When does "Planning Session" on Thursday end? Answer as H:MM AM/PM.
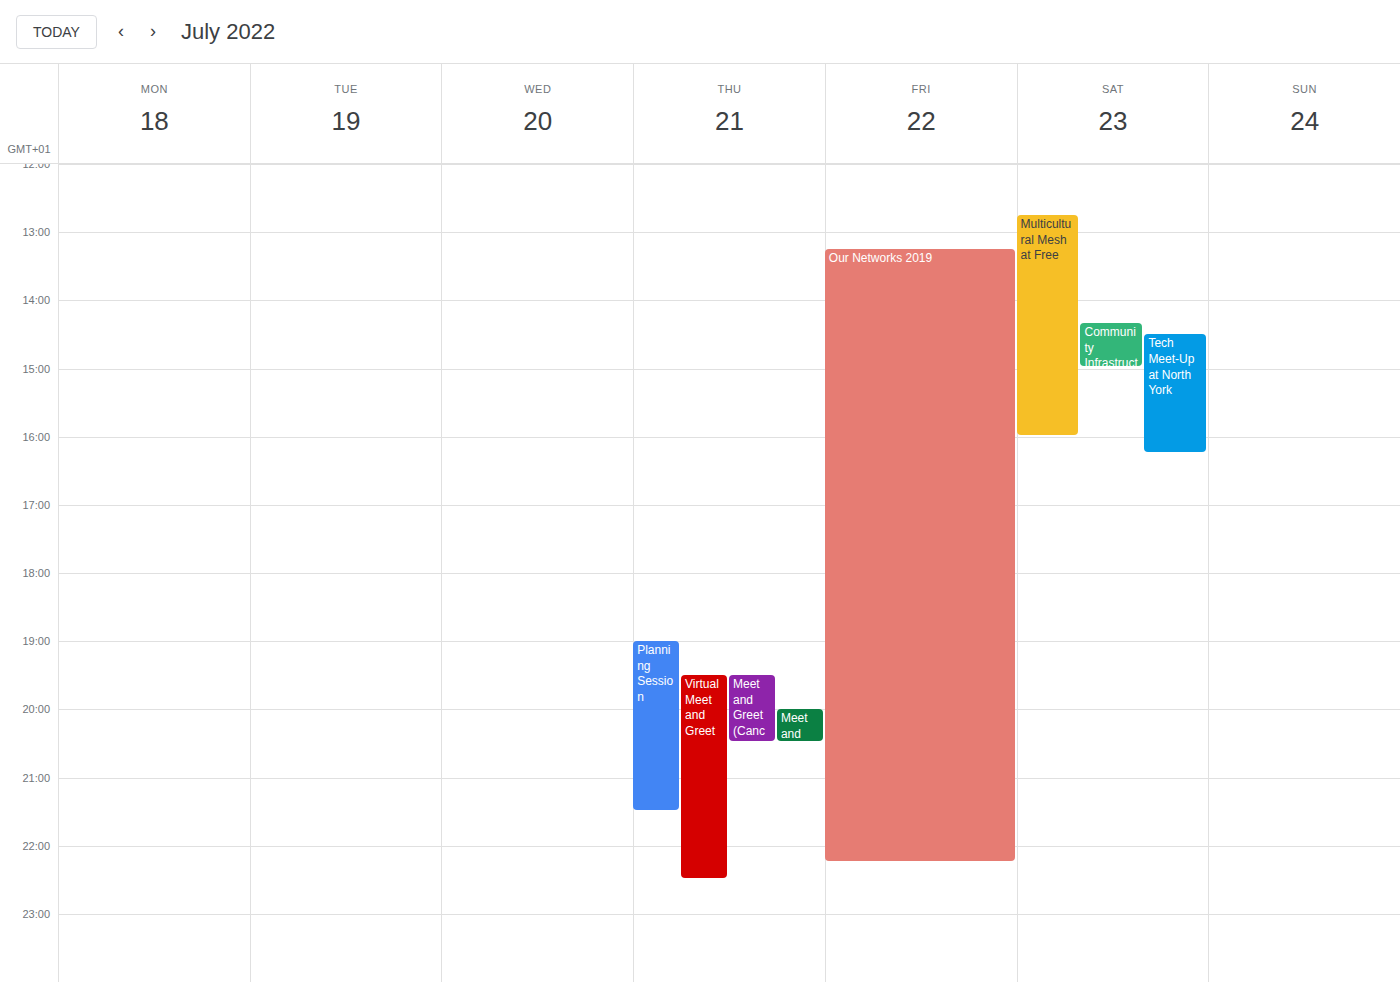
9:30 PM